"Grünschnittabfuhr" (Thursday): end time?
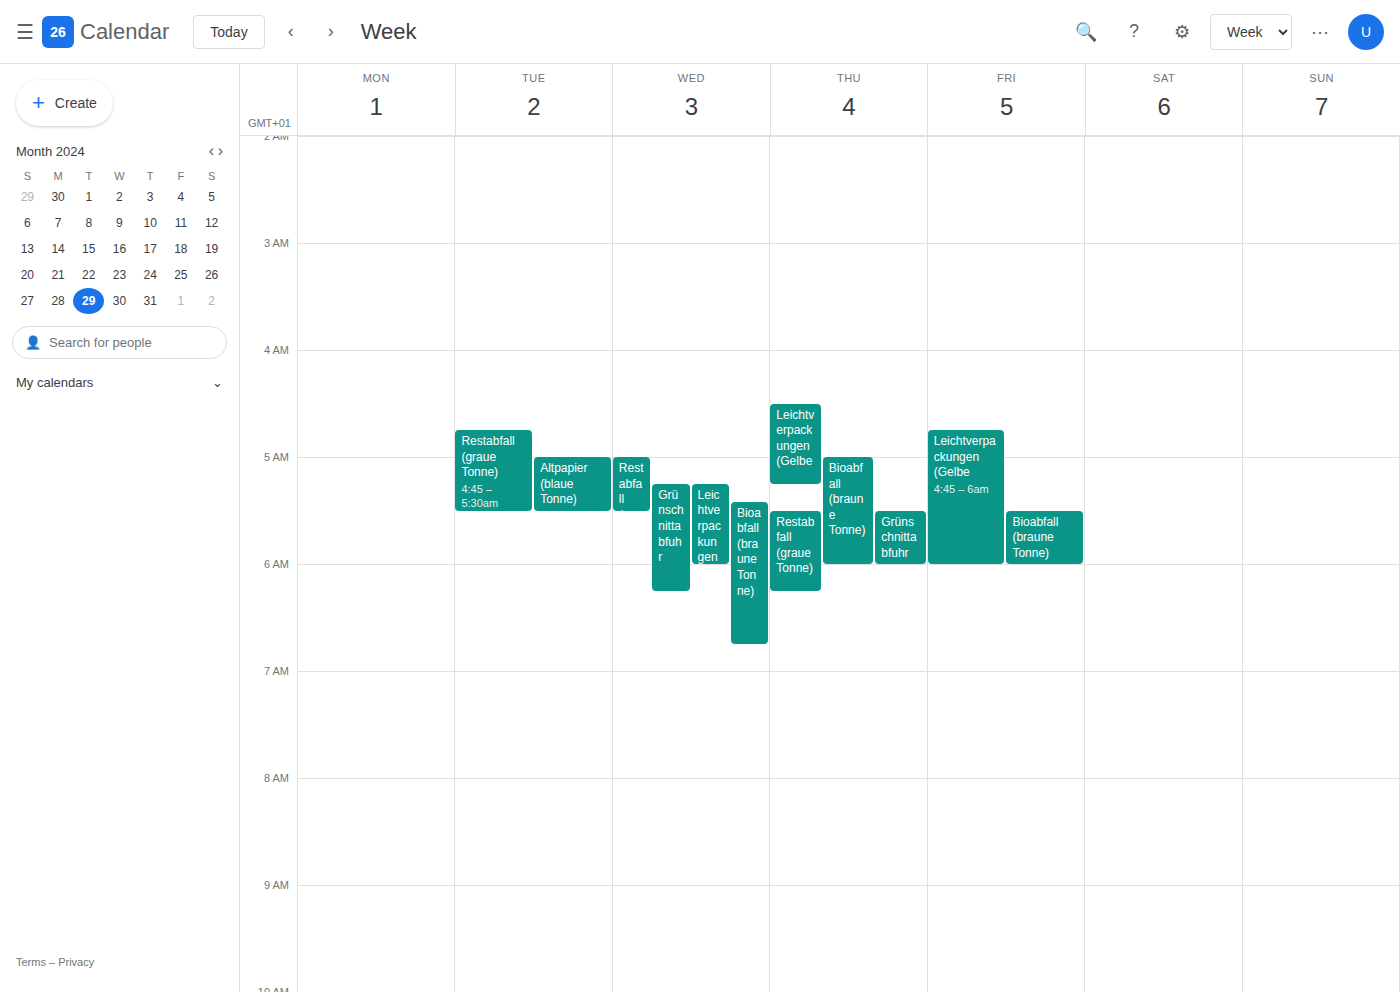
06:00